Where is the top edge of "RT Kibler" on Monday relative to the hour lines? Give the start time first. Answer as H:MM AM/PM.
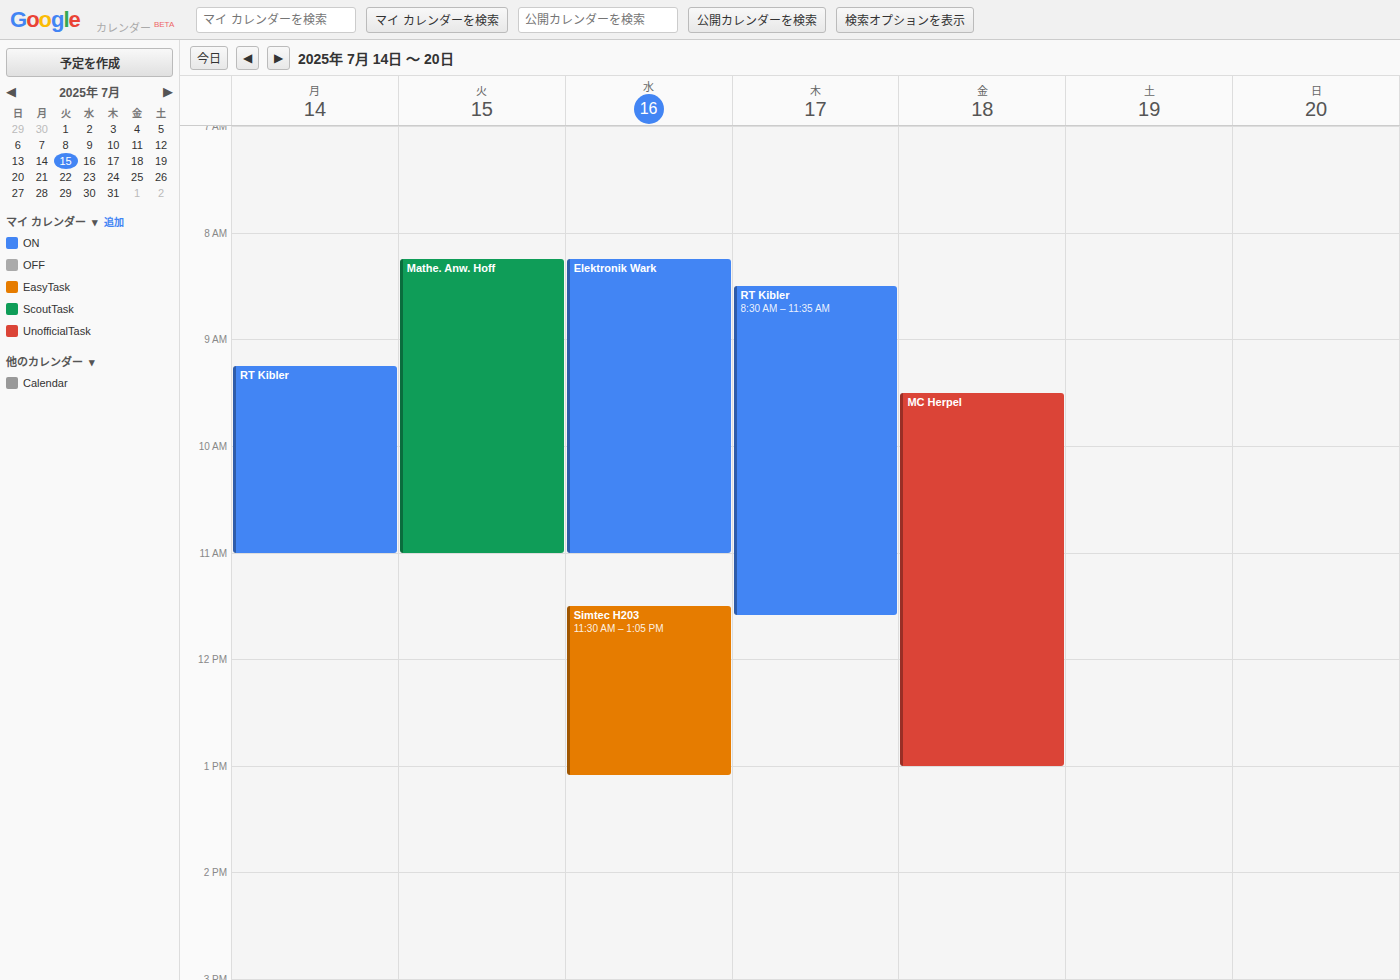
9:15 AM -- neither: a quarter of the way from the 9 AM line to the 10 AM line.